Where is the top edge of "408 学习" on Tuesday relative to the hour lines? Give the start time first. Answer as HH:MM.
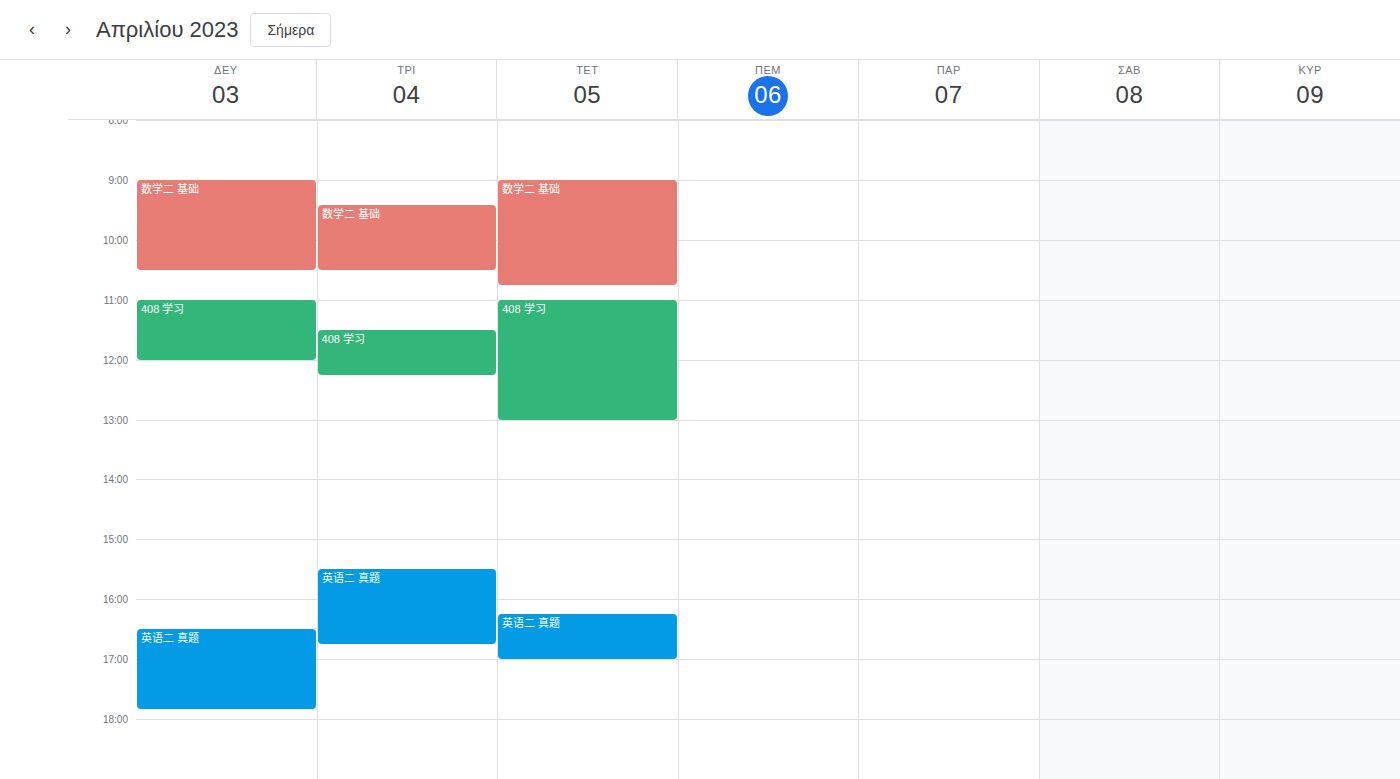
11:30 -- halfway between the 11:00 and 12:00 lines.